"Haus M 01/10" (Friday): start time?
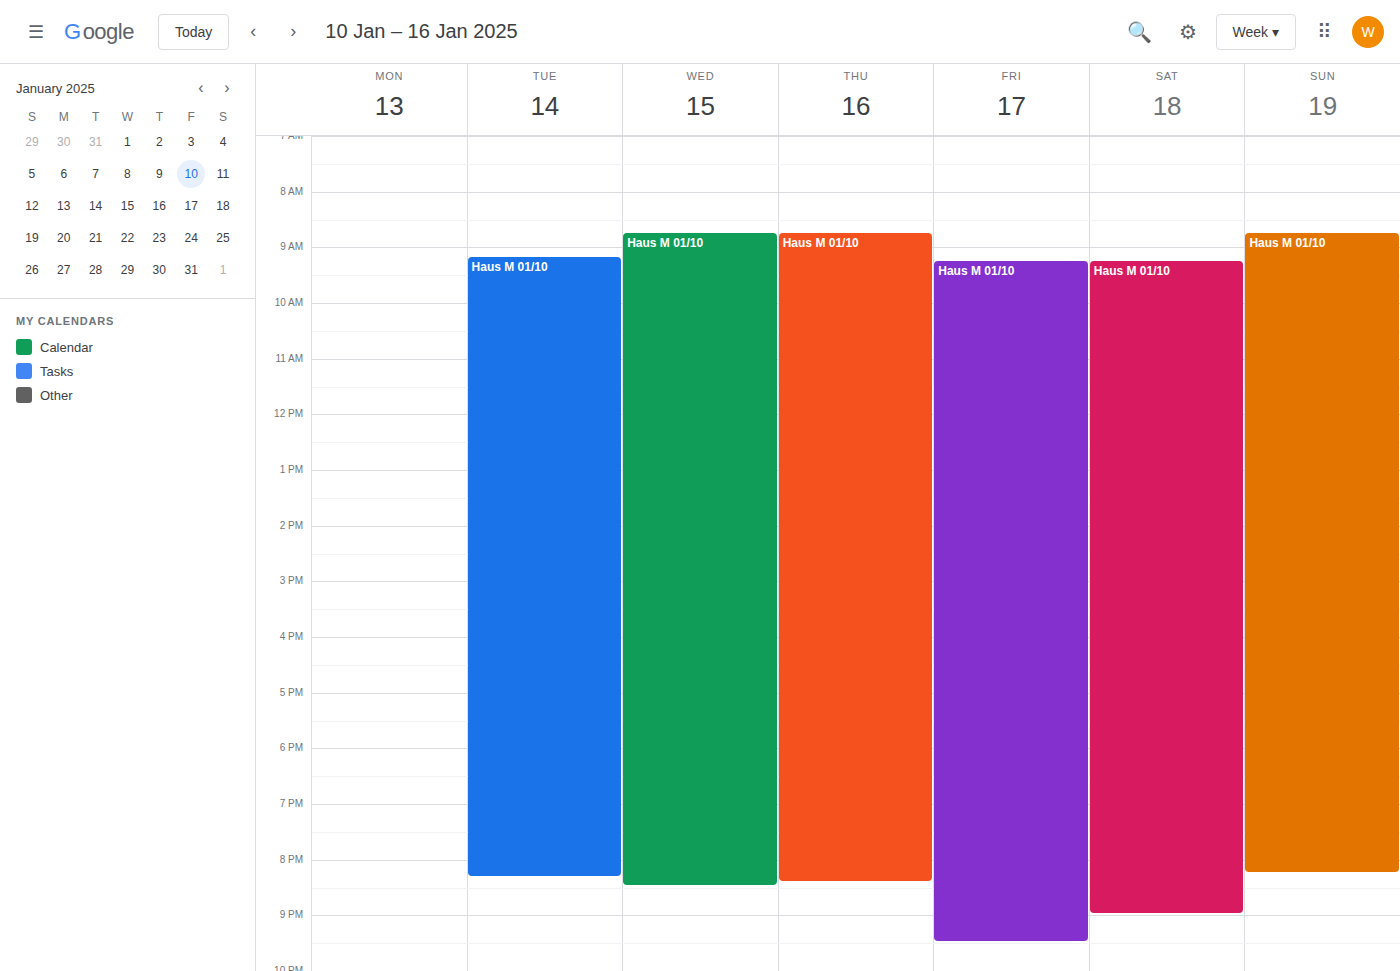
9:15 AM